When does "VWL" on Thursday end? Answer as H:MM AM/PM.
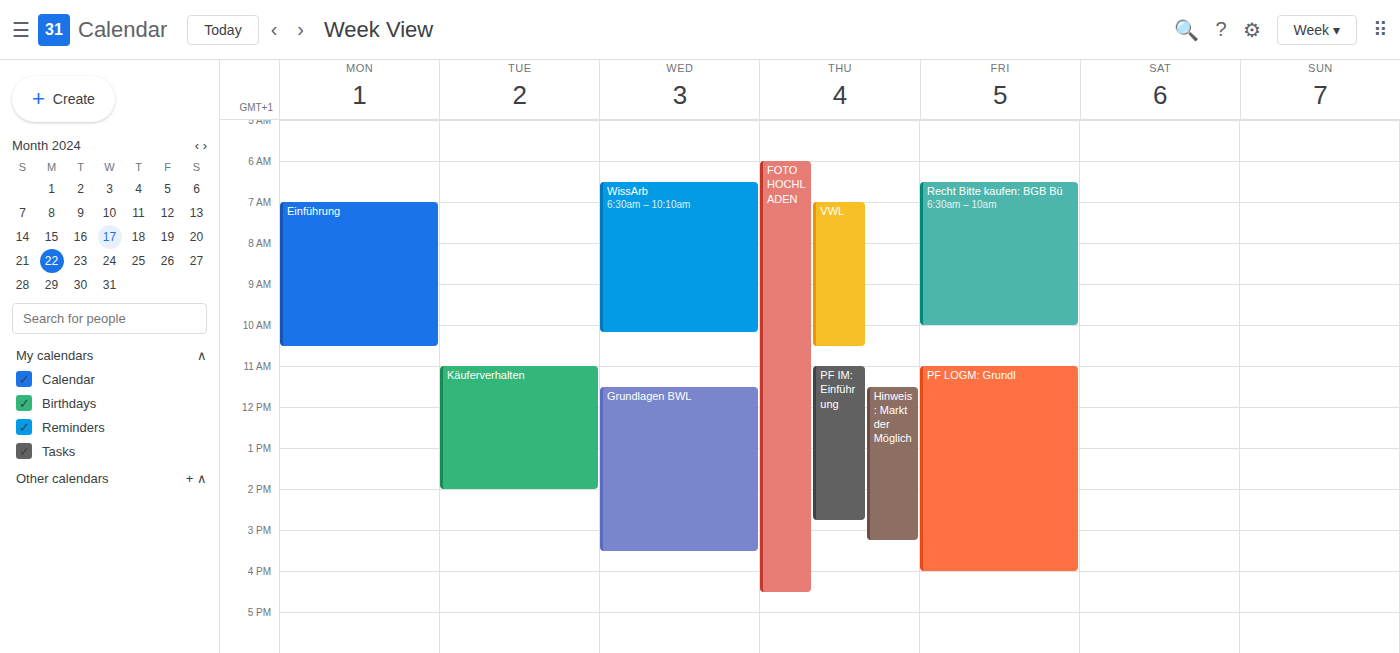
10:30 AM